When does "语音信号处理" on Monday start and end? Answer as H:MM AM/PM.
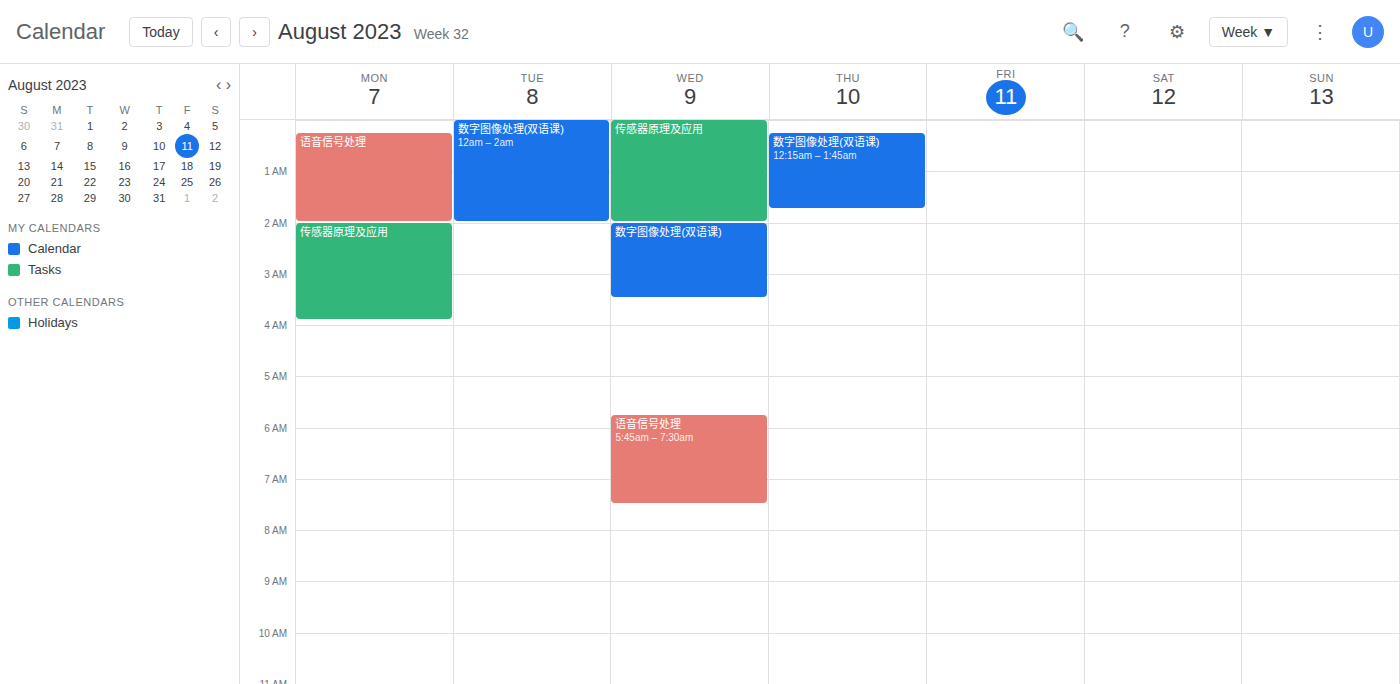
12:15 AM to 2:00 AM